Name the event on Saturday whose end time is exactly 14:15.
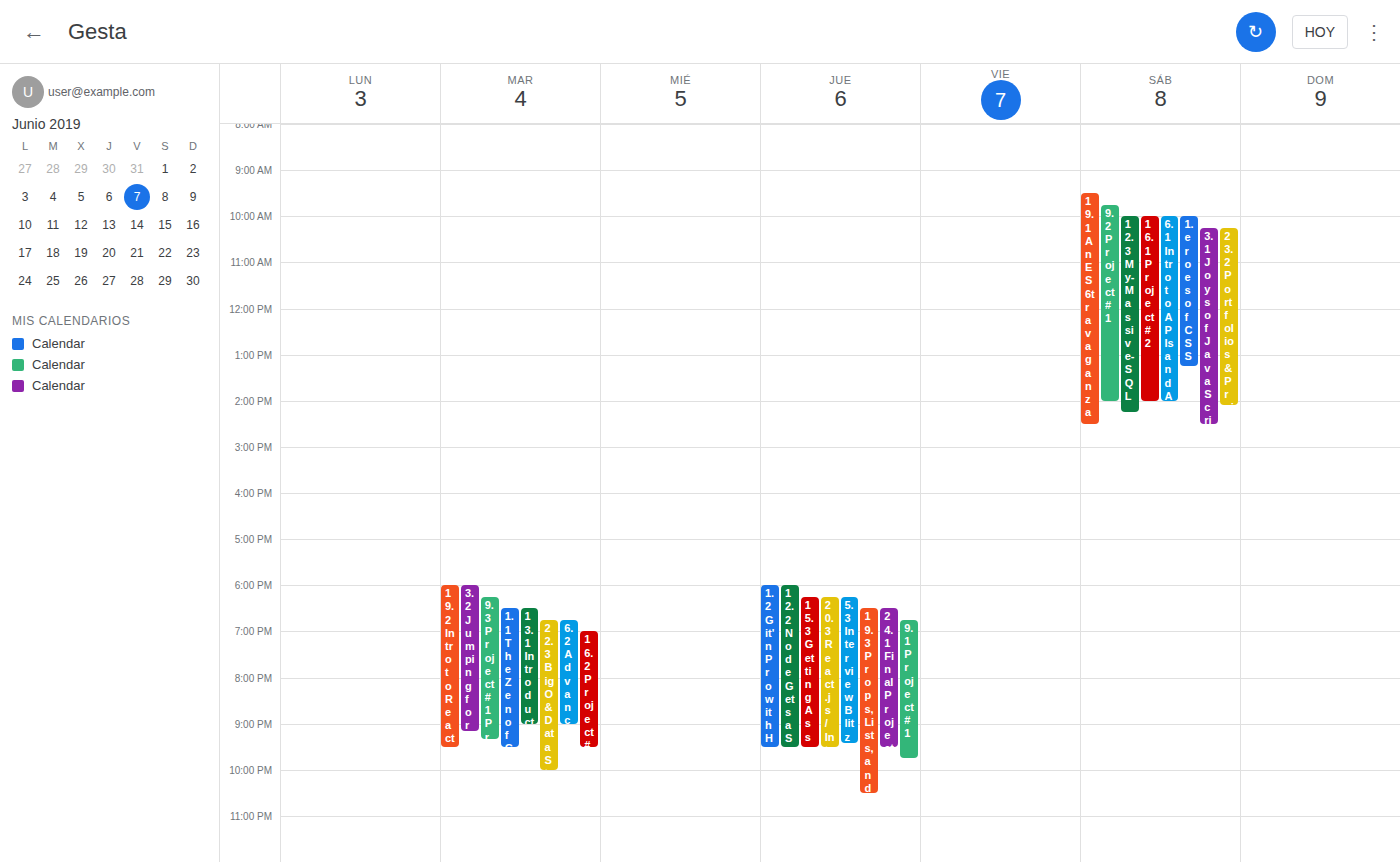
"12.3 My-Massive-SQL"